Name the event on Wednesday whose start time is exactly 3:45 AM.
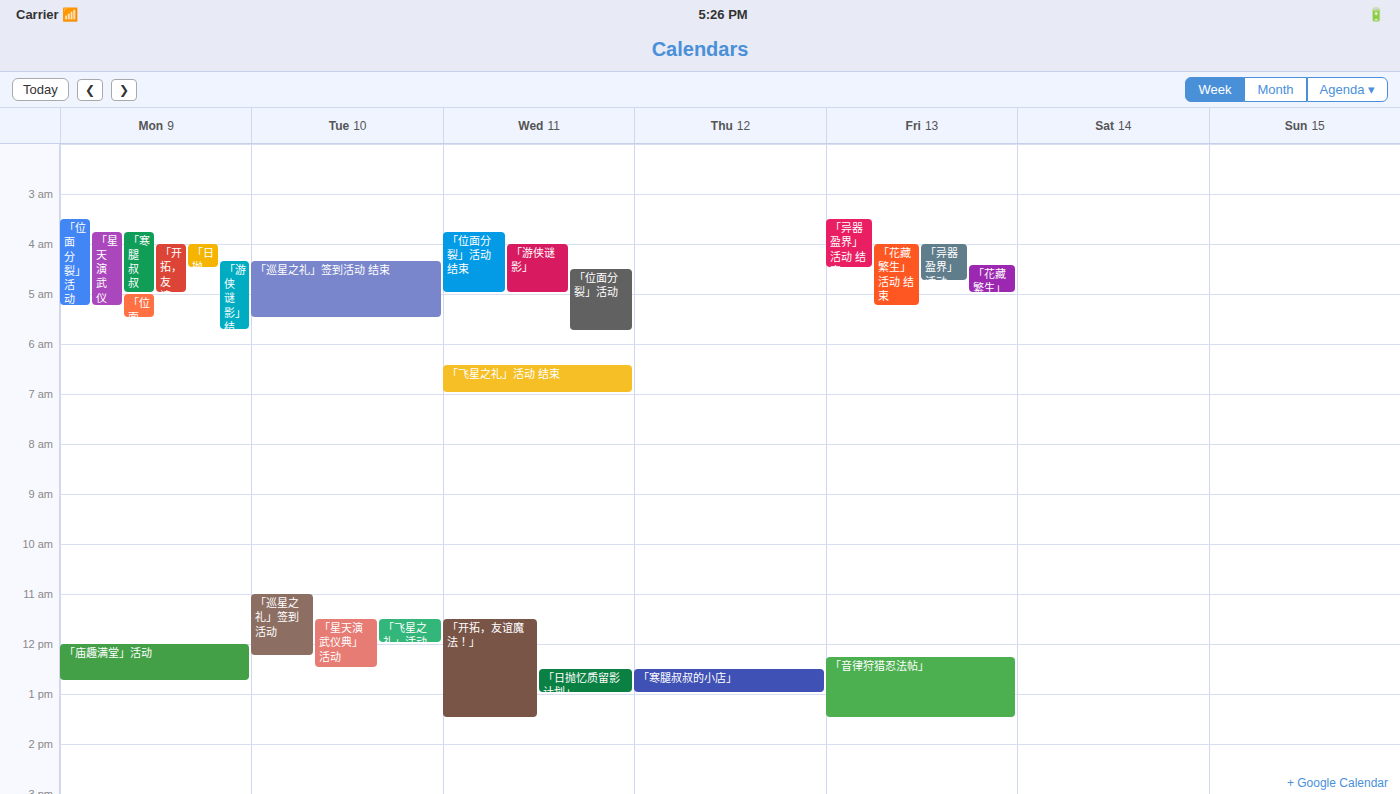
"「位面分裂」活动 结束"